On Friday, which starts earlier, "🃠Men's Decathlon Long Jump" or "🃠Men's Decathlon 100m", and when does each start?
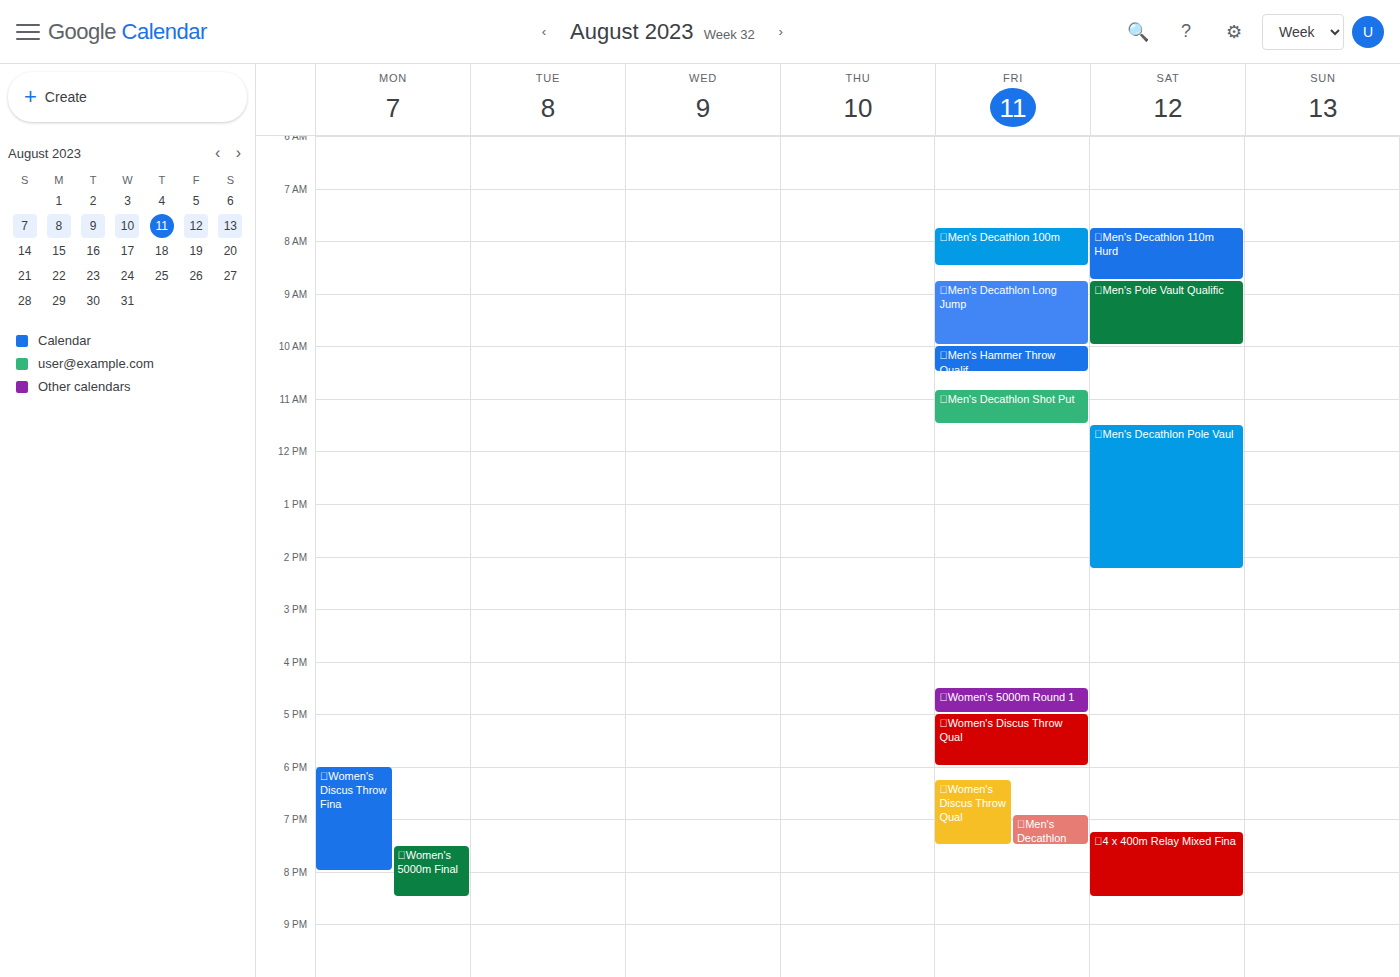
"🃠Men's Decathlon 100m" 7:45 AM; "🃠Men's Decathlon Long Jump" 8:45 AM.